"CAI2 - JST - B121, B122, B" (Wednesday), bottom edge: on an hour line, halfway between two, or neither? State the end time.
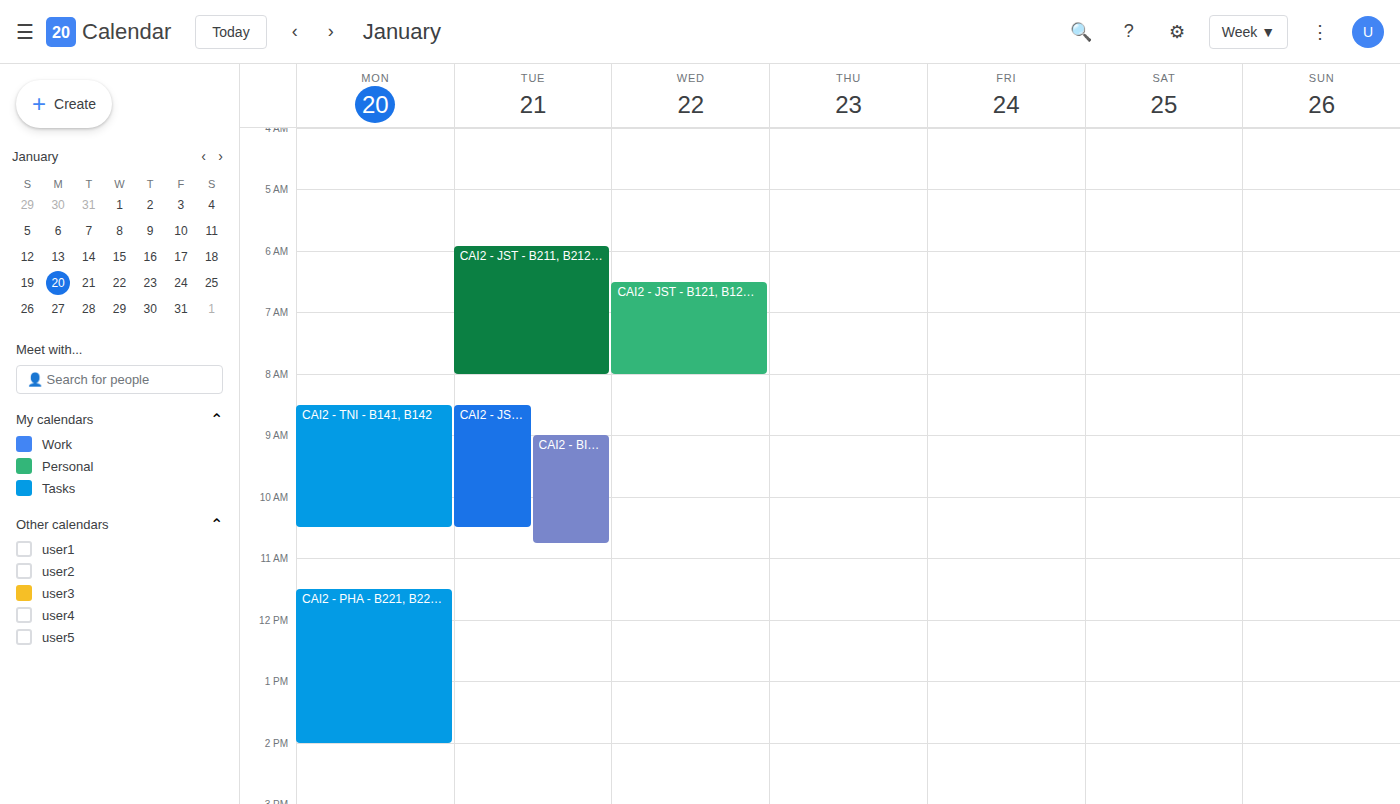
08:00 -- exactly on the 08:00 line.